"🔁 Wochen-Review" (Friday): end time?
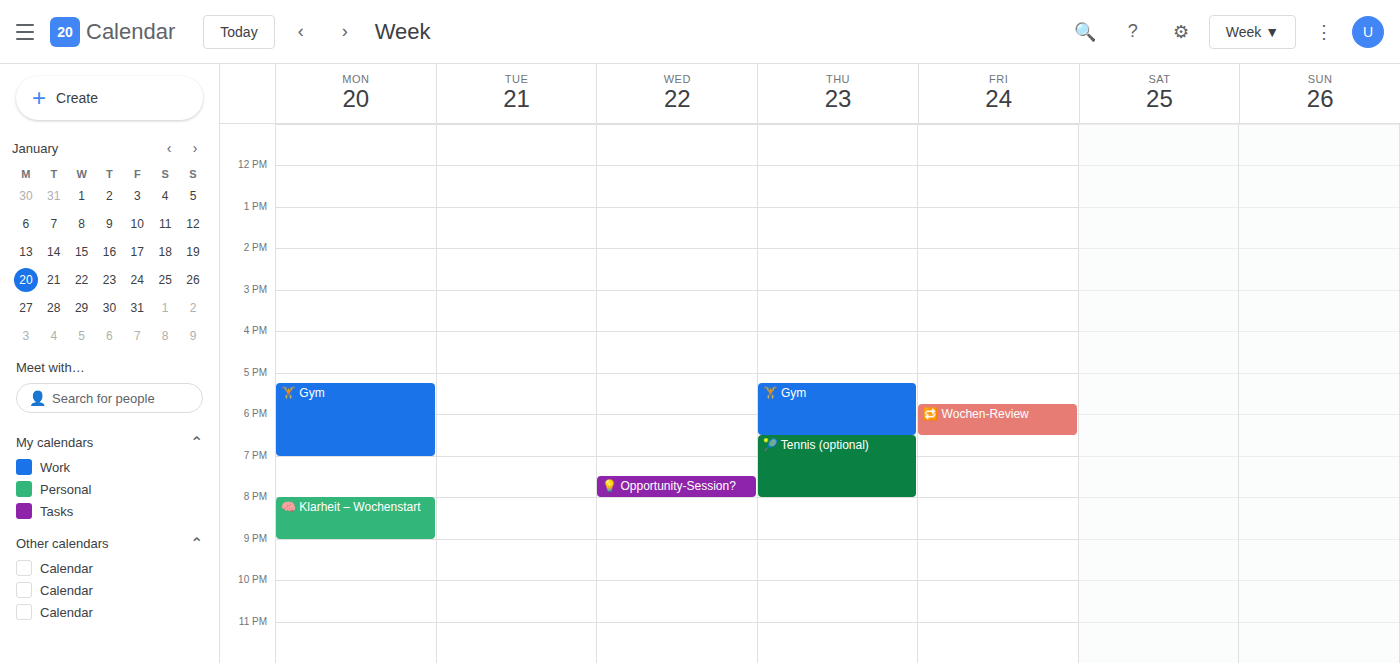
6:30 PM